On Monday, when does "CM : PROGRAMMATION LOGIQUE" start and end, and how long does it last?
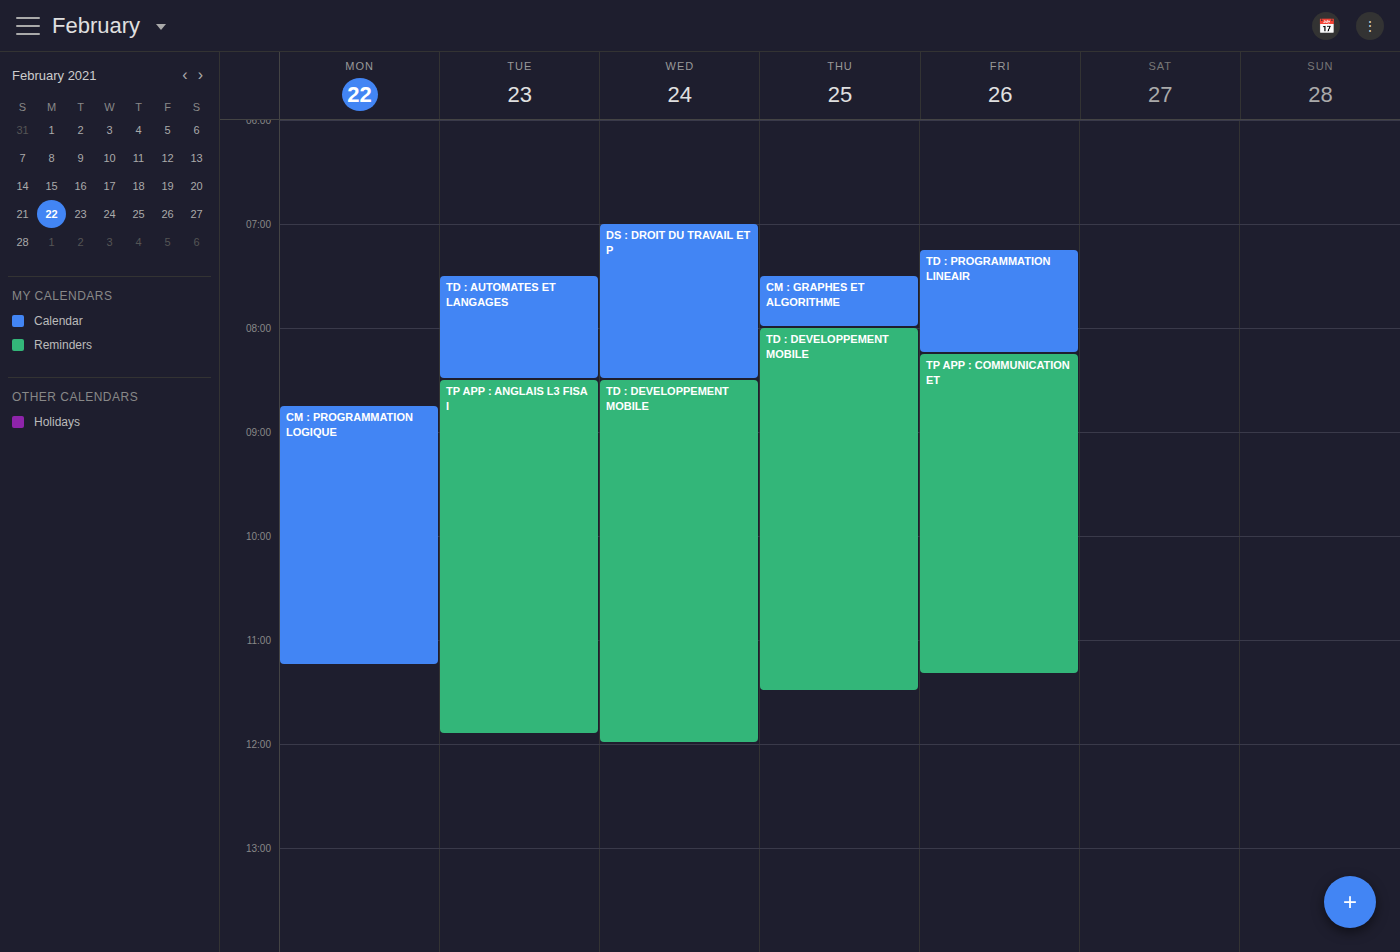
8:45 AM to 11:15 AM, 2 hours 30 minutes